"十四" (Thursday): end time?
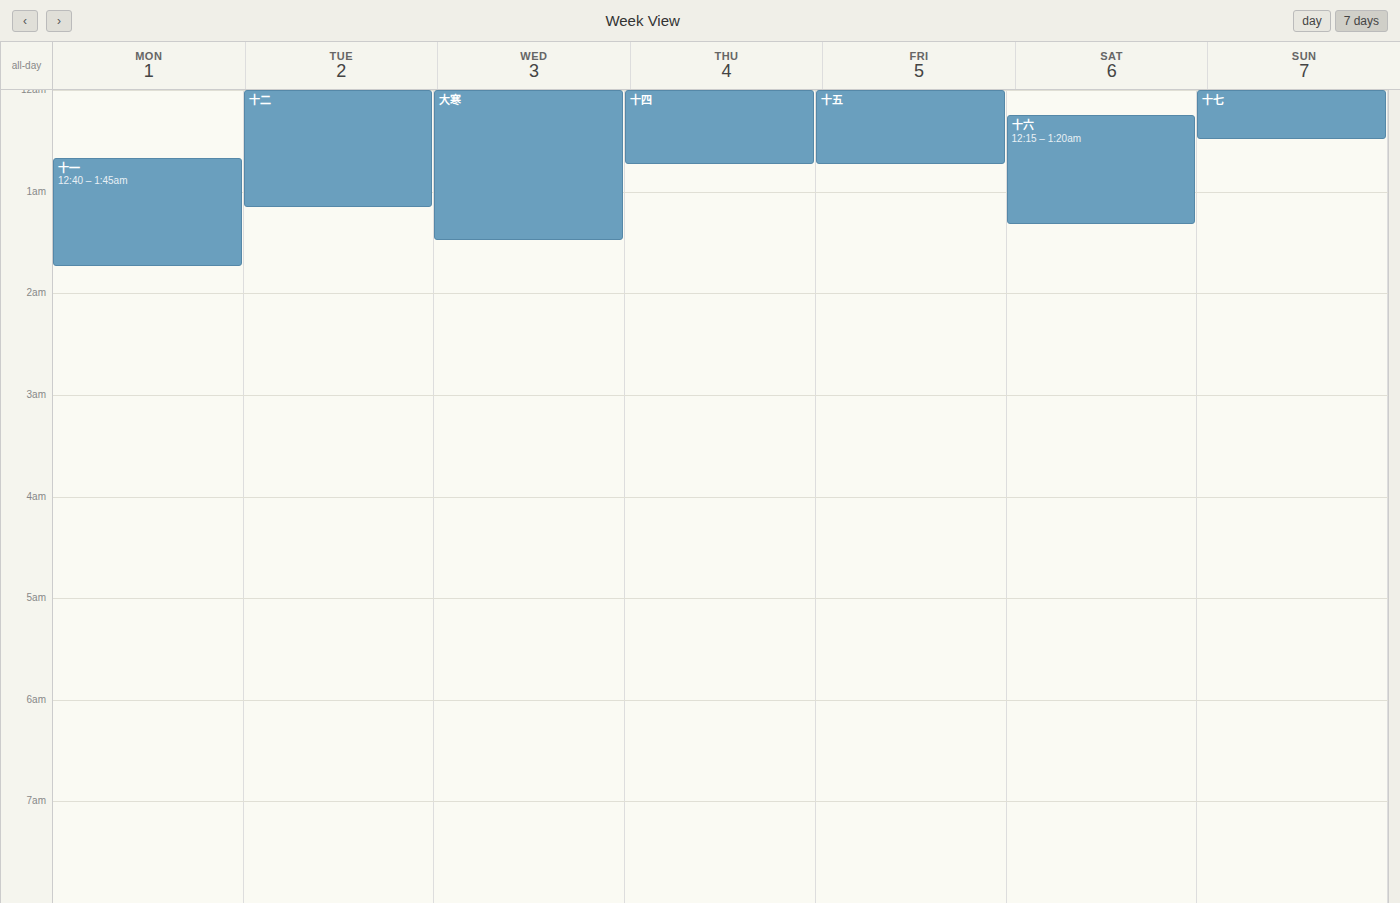
12:45 AM